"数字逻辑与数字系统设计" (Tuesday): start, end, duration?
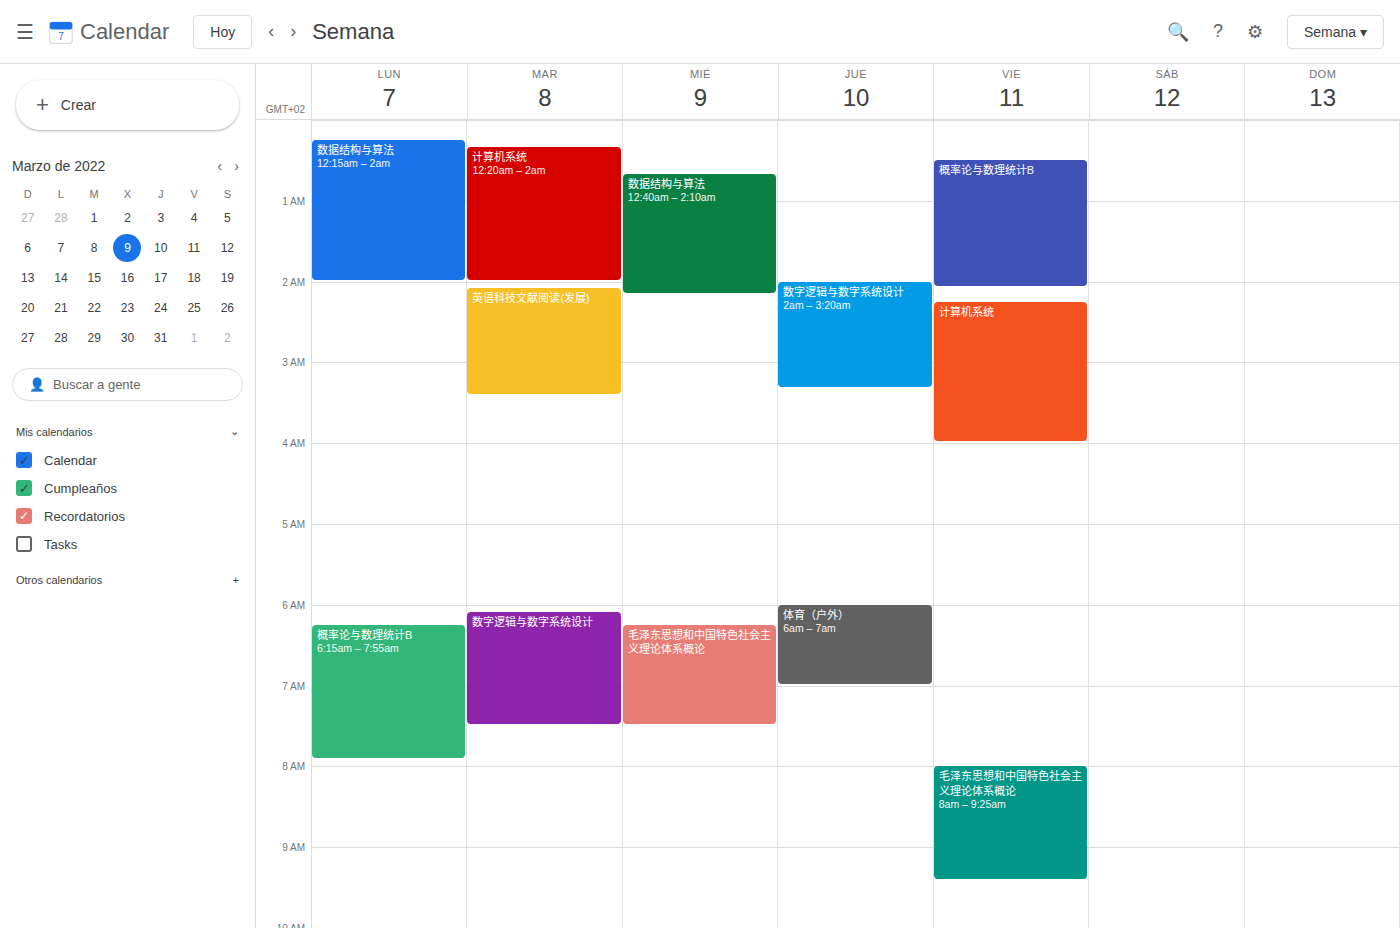
06:05 to 07:30, 1 hour 25 minutes